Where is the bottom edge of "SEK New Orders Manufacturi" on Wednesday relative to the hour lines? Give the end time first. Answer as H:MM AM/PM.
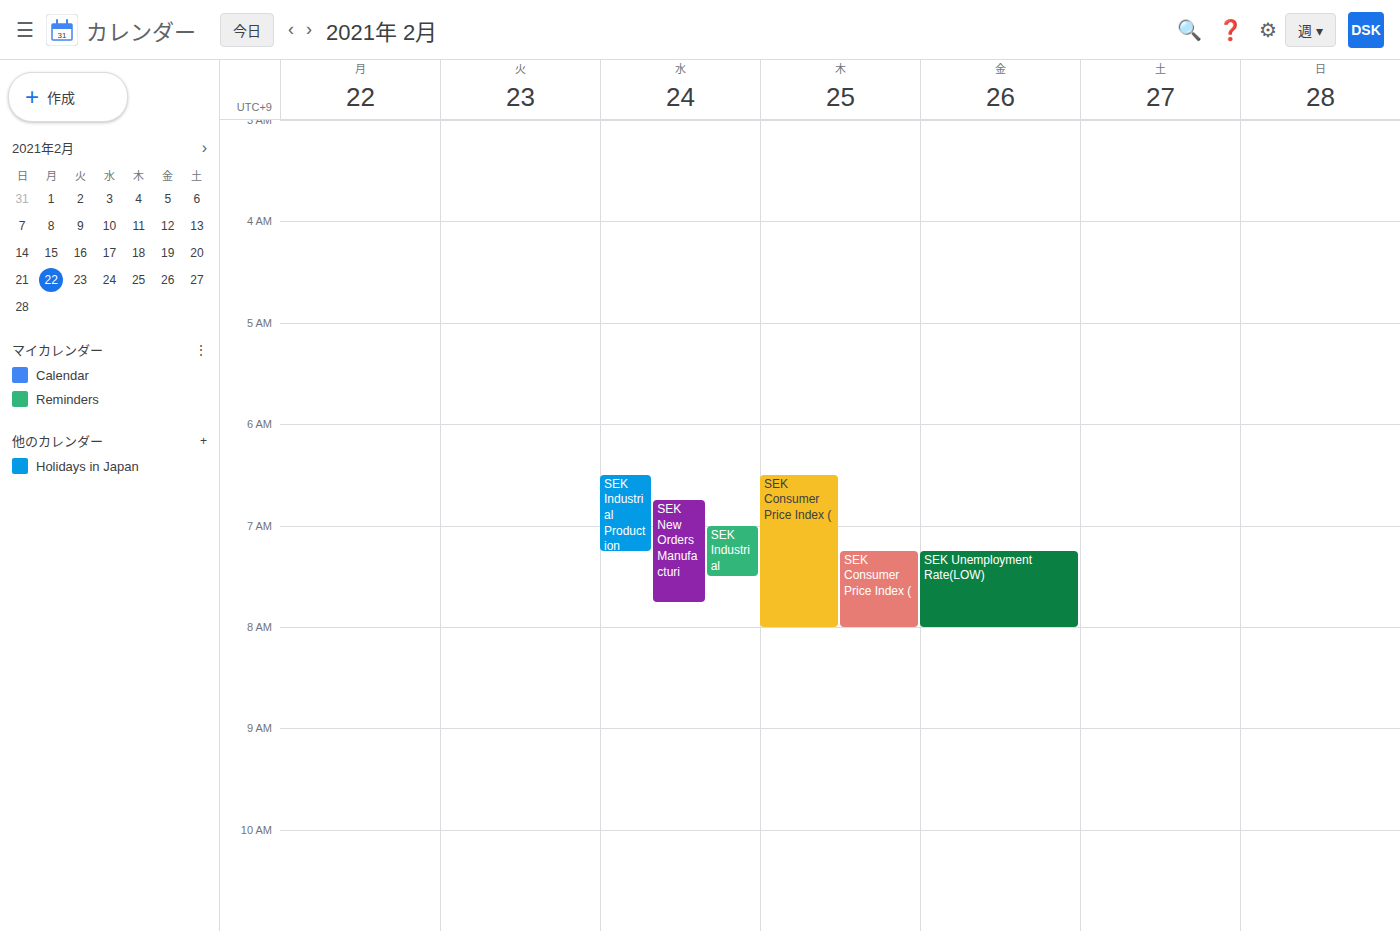
7:45 AM -- neither: three quarters of the way from the 7 AM line to the 8 AM line.